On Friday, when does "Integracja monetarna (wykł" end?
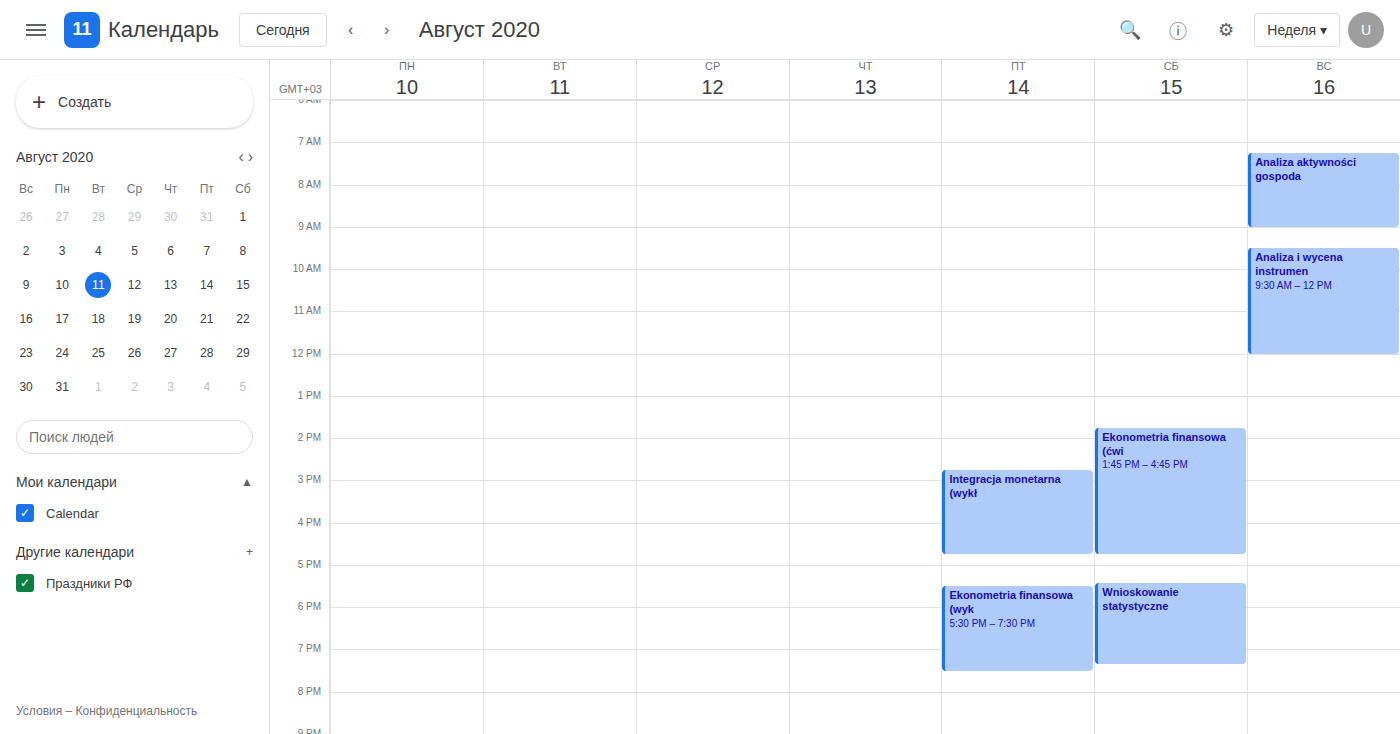
4:45 PM